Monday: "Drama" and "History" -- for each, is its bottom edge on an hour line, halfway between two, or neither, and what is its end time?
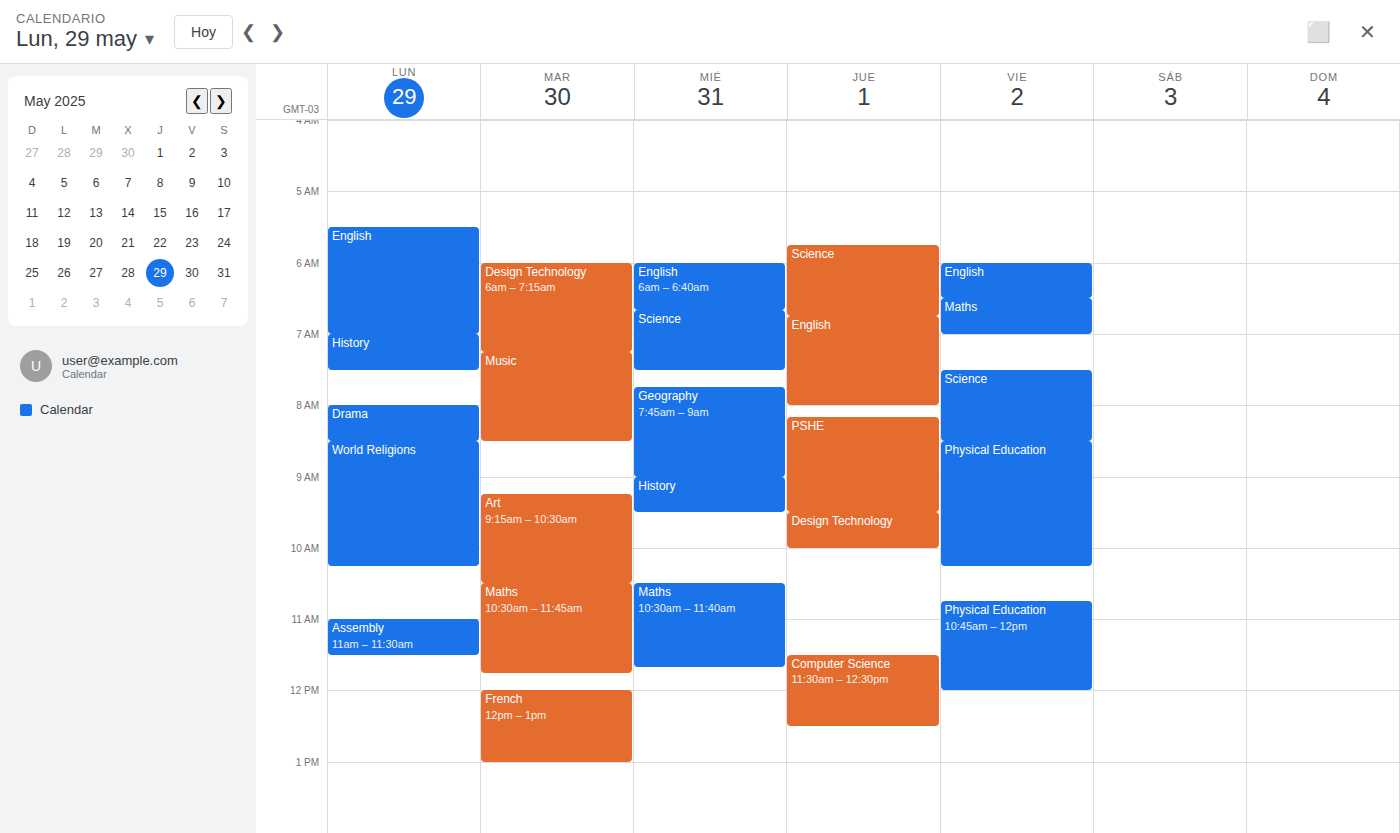
"Drama": 8:30 AM, halfway between the 8 AM and 9 AM lines. "History": 7:30 AM, halfway between the 7 AM and 8 AM lines.